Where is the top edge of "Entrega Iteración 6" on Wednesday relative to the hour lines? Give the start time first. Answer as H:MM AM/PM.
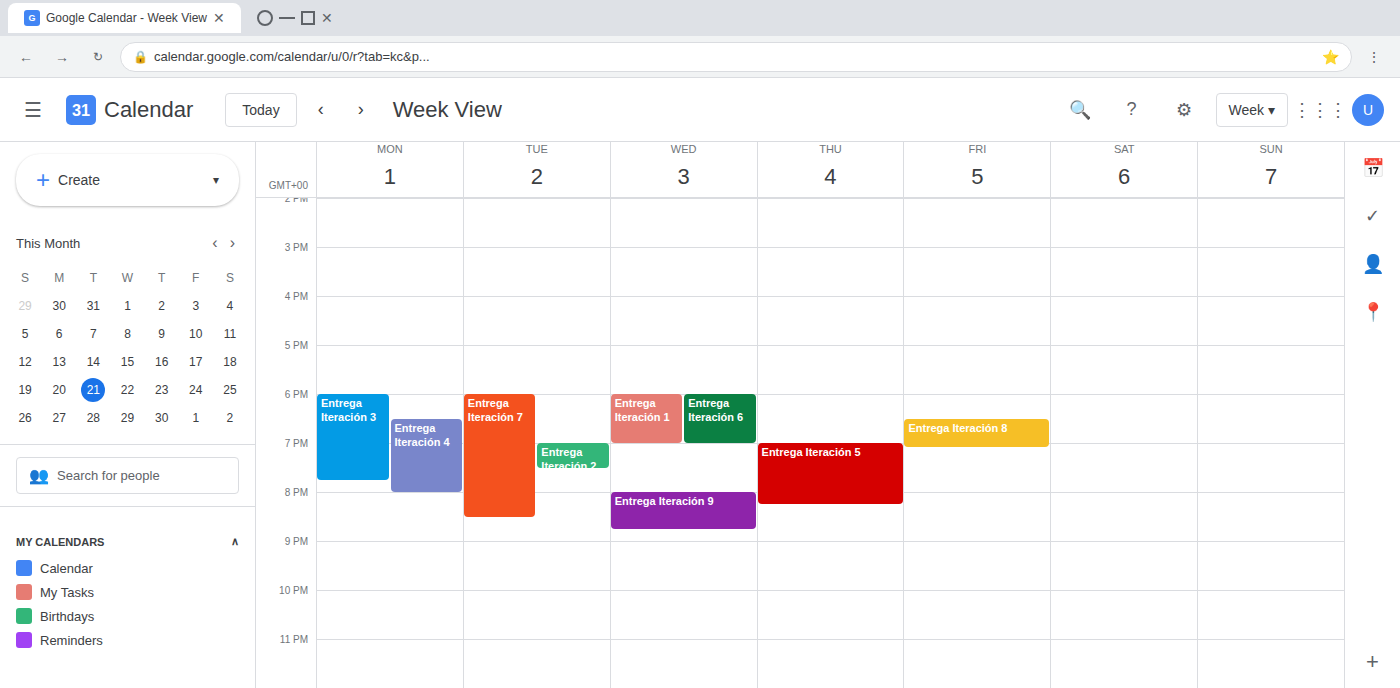
6:00 PM -- exactly on the 6 PM line.